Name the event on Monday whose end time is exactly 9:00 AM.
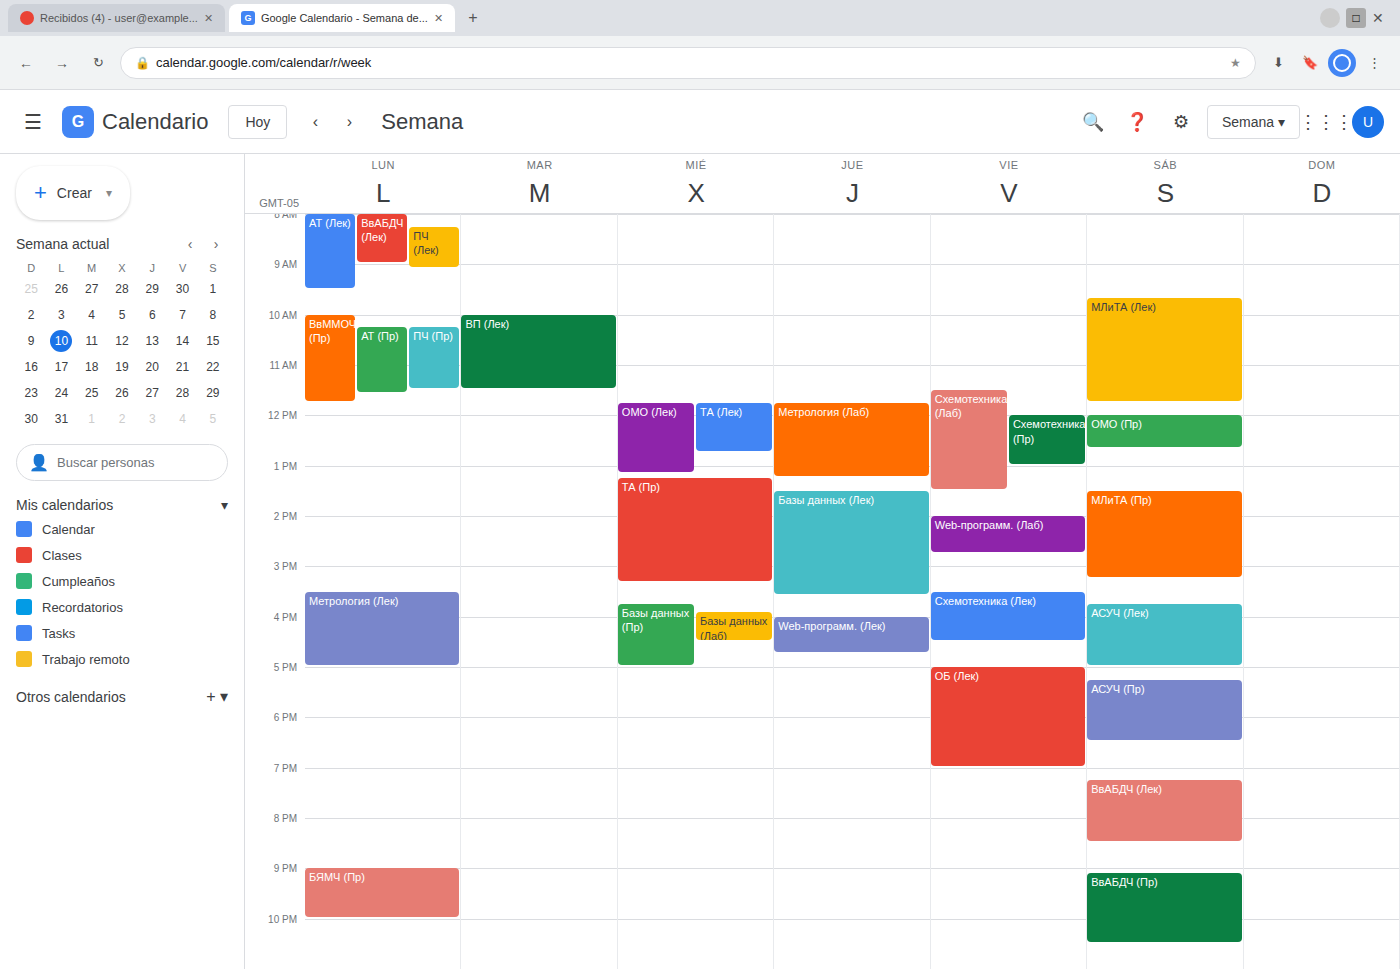
"ВвАБДЧ (Лек)"